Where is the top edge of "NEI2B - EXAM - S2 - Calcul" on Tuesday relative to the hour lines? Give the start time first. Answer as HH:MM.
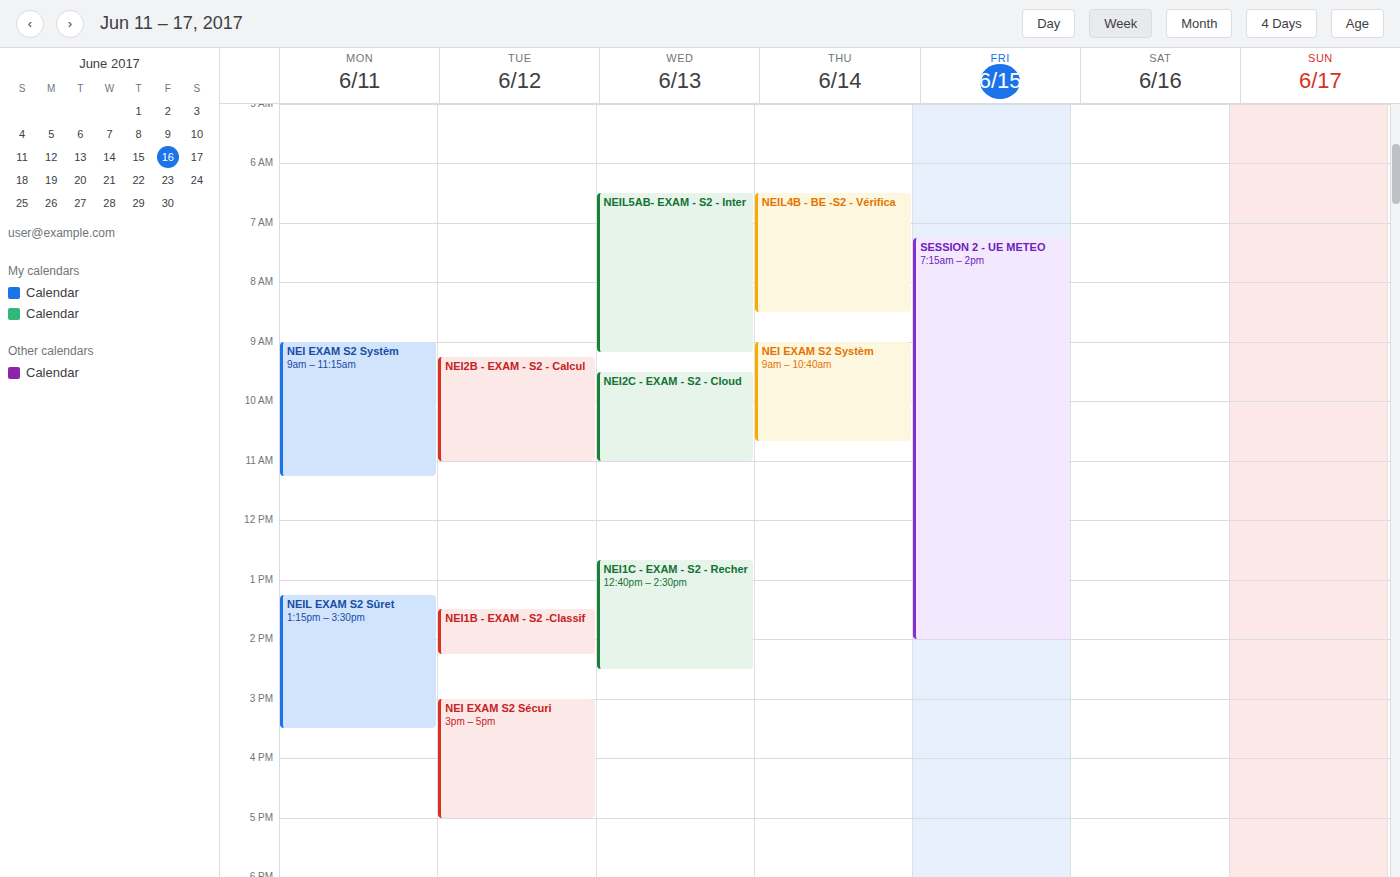
09:15 -- neither: a quarter of the way from the 09:00 line to the 10:00 line.